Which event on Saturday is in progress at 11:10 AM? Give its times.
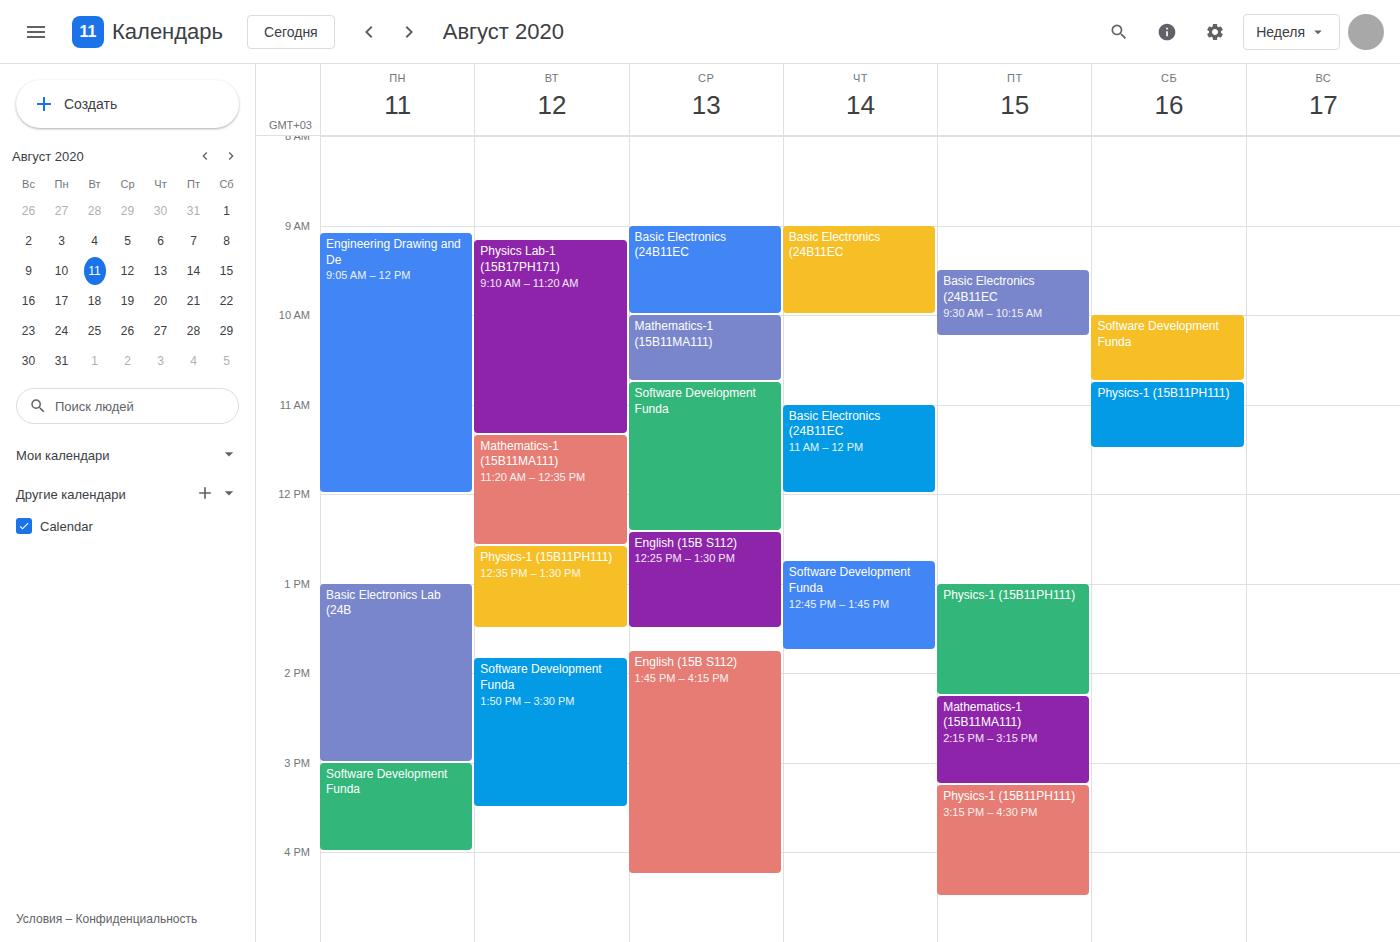
"Physics-1 (15B11PH111)", 10:45 AM to 11:30 AM